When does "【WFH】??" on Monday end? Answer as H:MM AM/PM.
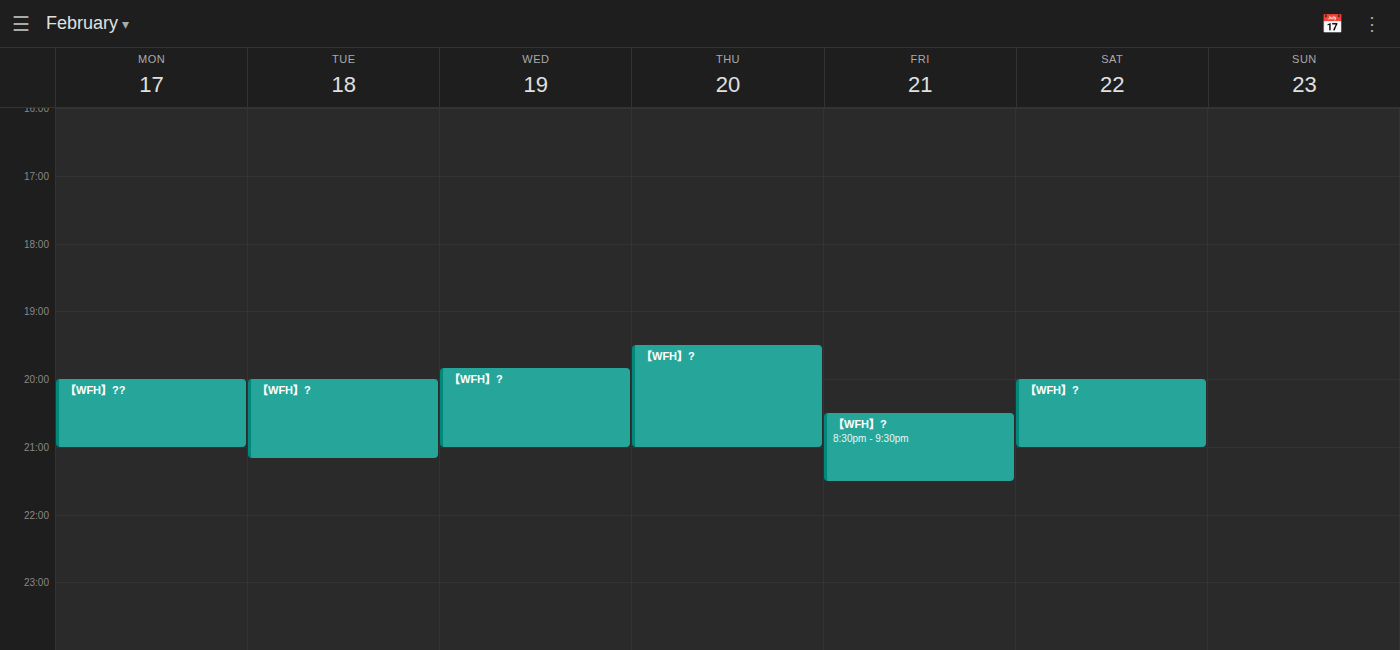
9:00 PM